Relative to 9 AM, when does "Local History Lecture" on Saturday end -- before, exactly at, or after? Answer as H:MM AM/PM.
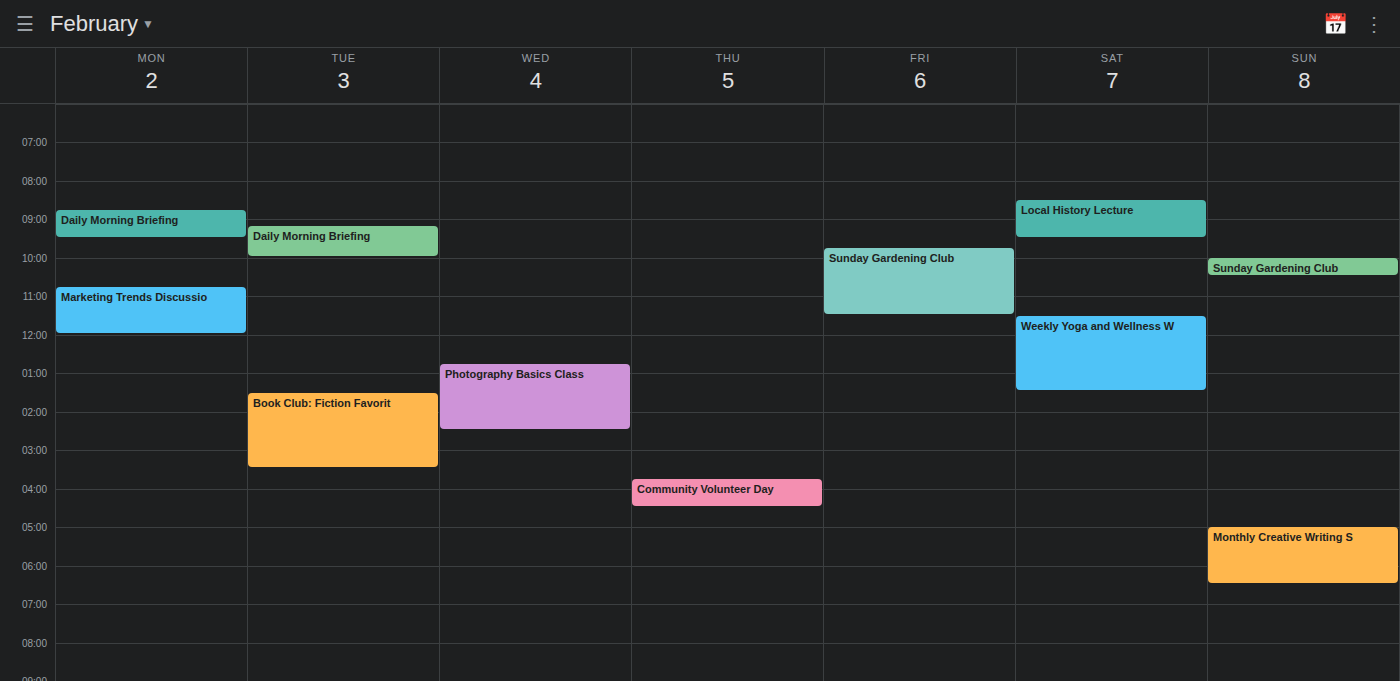
9:30 AM -- after 9 AM, 30 minutes below the 9 AM line.